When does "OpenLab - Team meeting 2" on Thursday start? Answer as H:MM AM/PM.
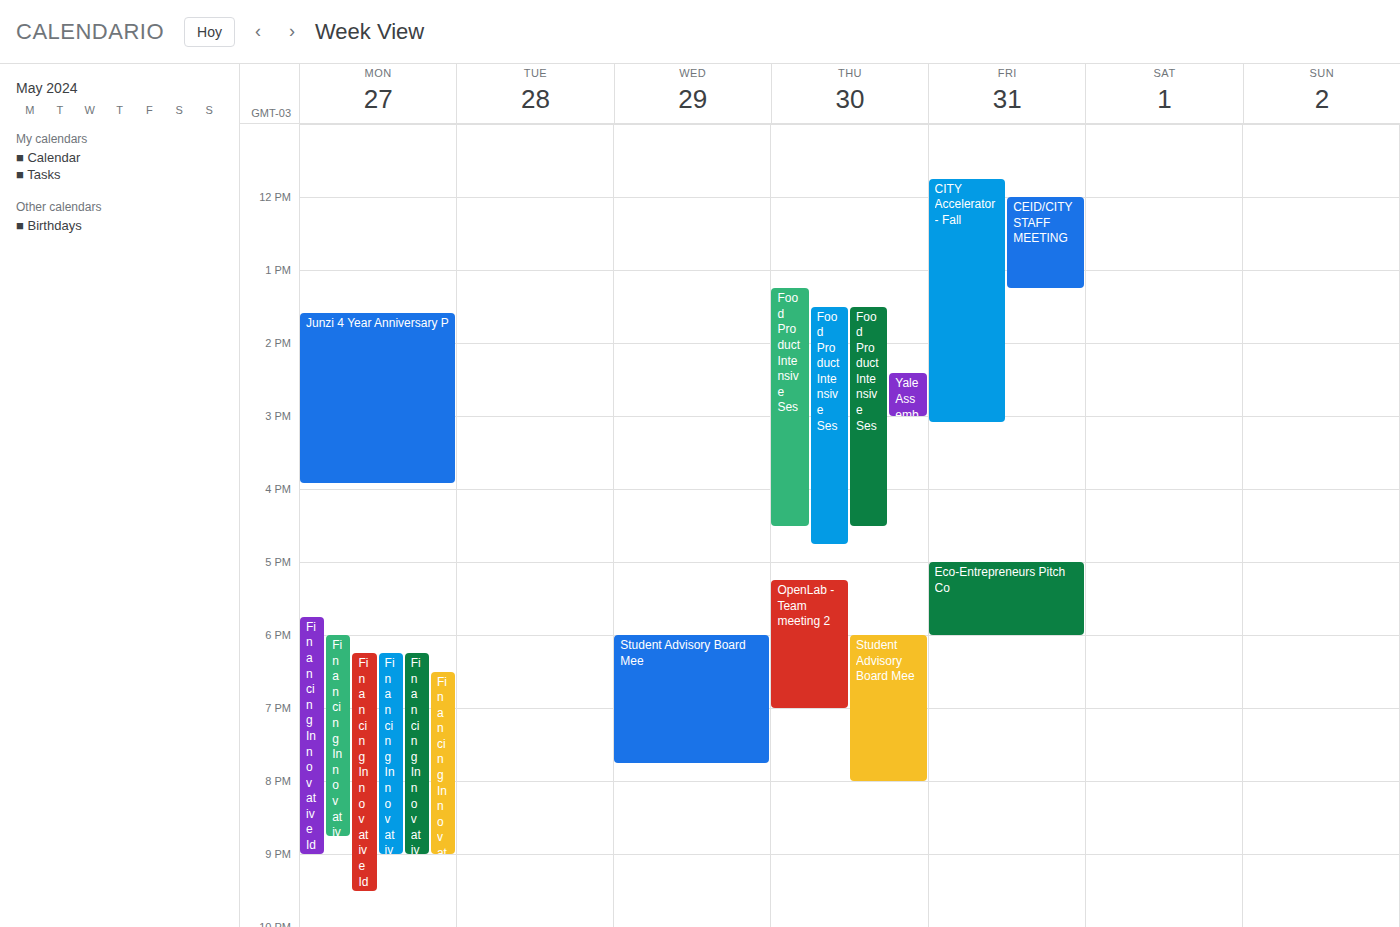
5:15 PM